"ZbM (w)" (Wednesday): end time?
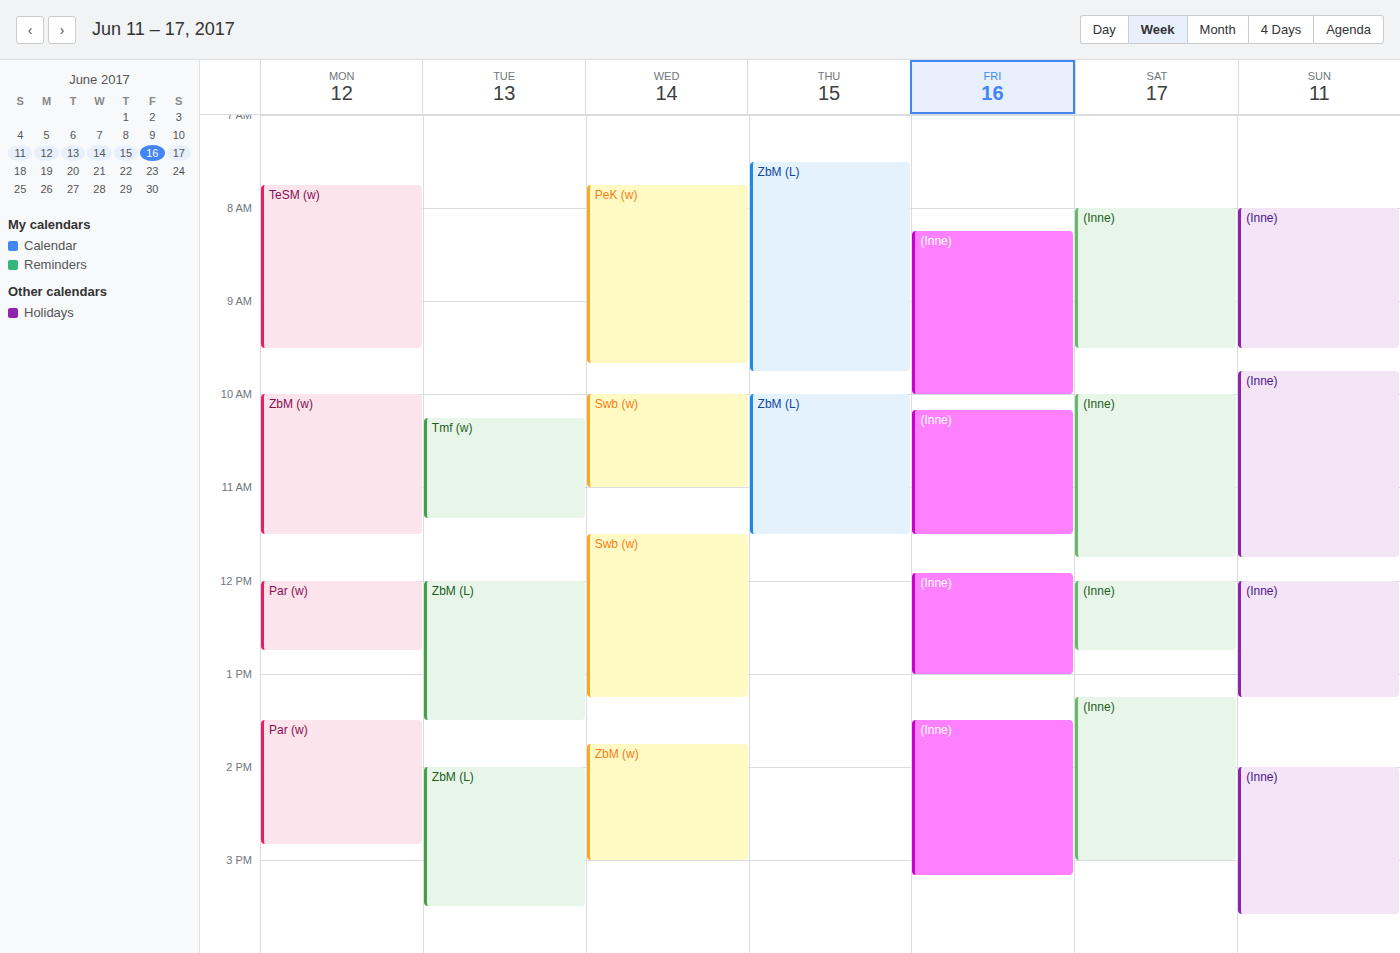
3:00 PM